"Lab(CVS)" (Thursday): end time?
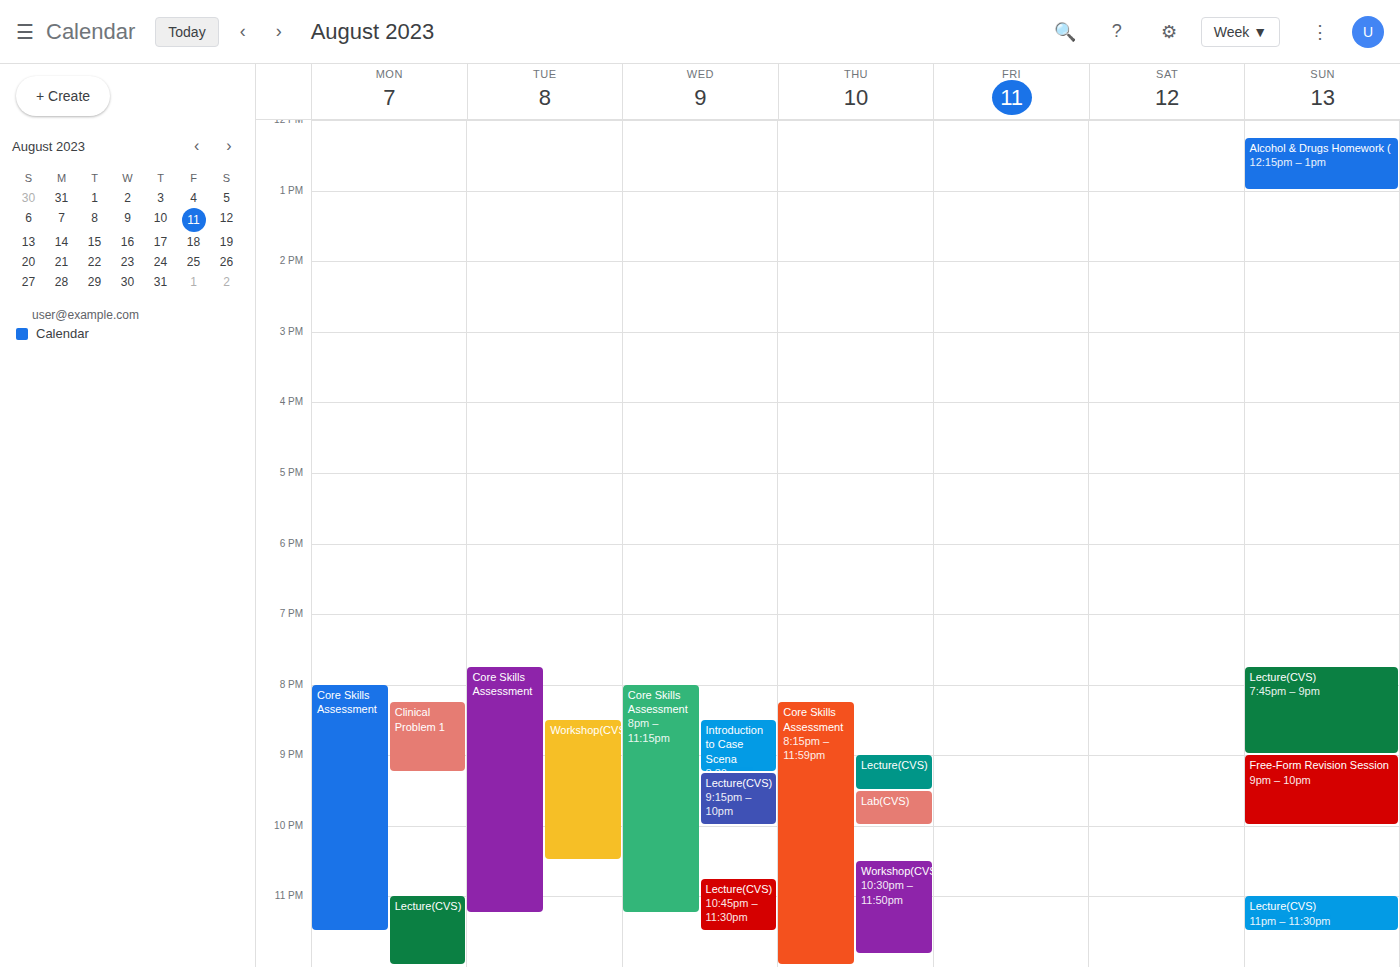
10:00 PM